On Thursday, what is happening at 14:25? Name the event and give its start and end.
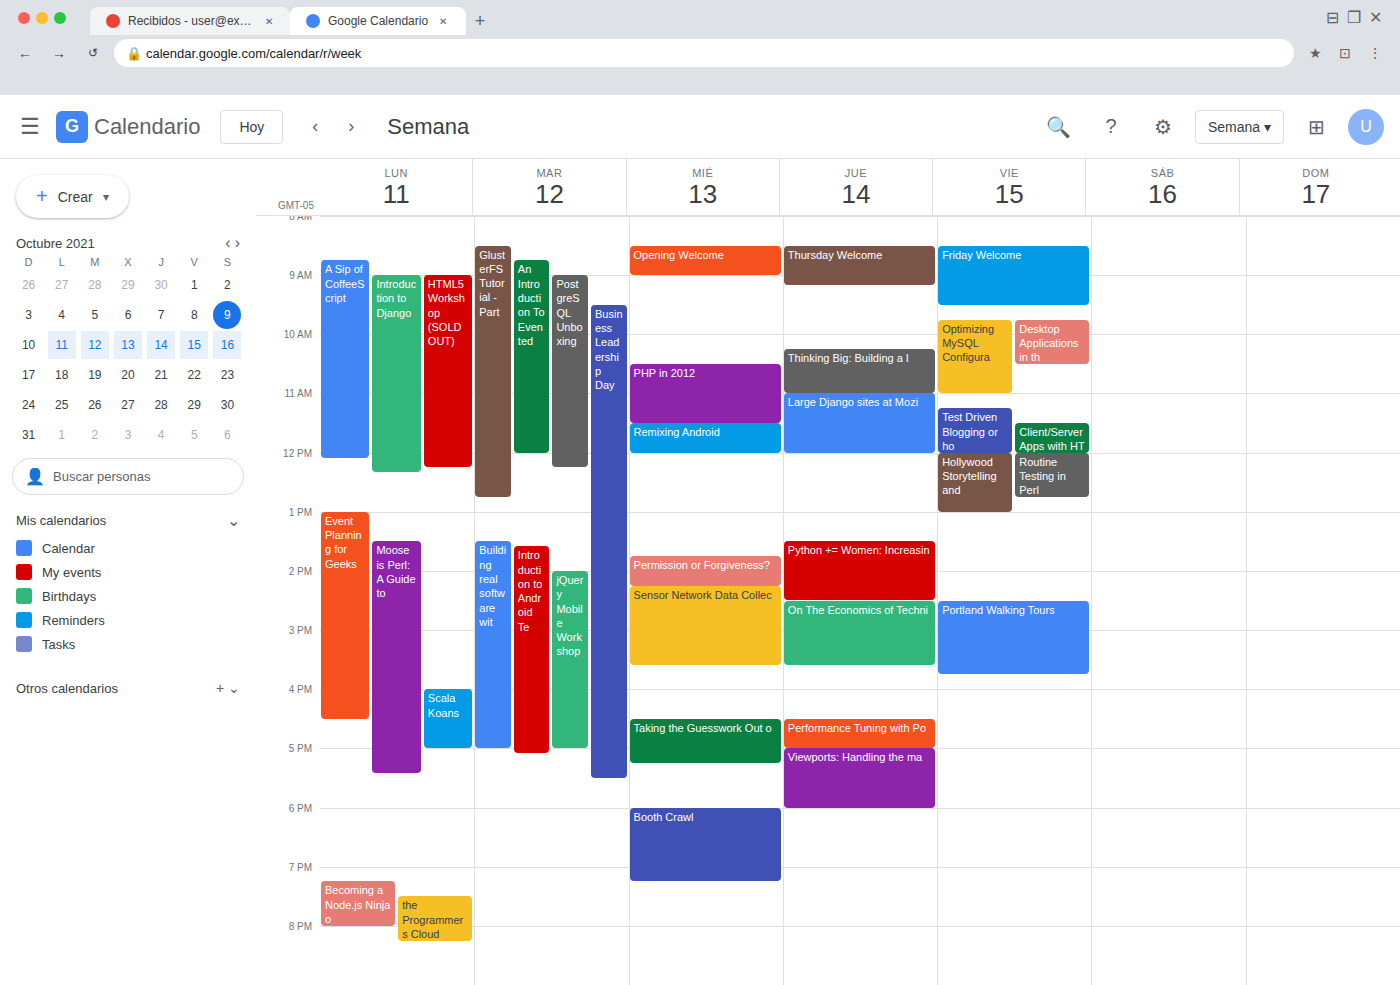
"Python += Women: Increasin", 13:30 to 14:30